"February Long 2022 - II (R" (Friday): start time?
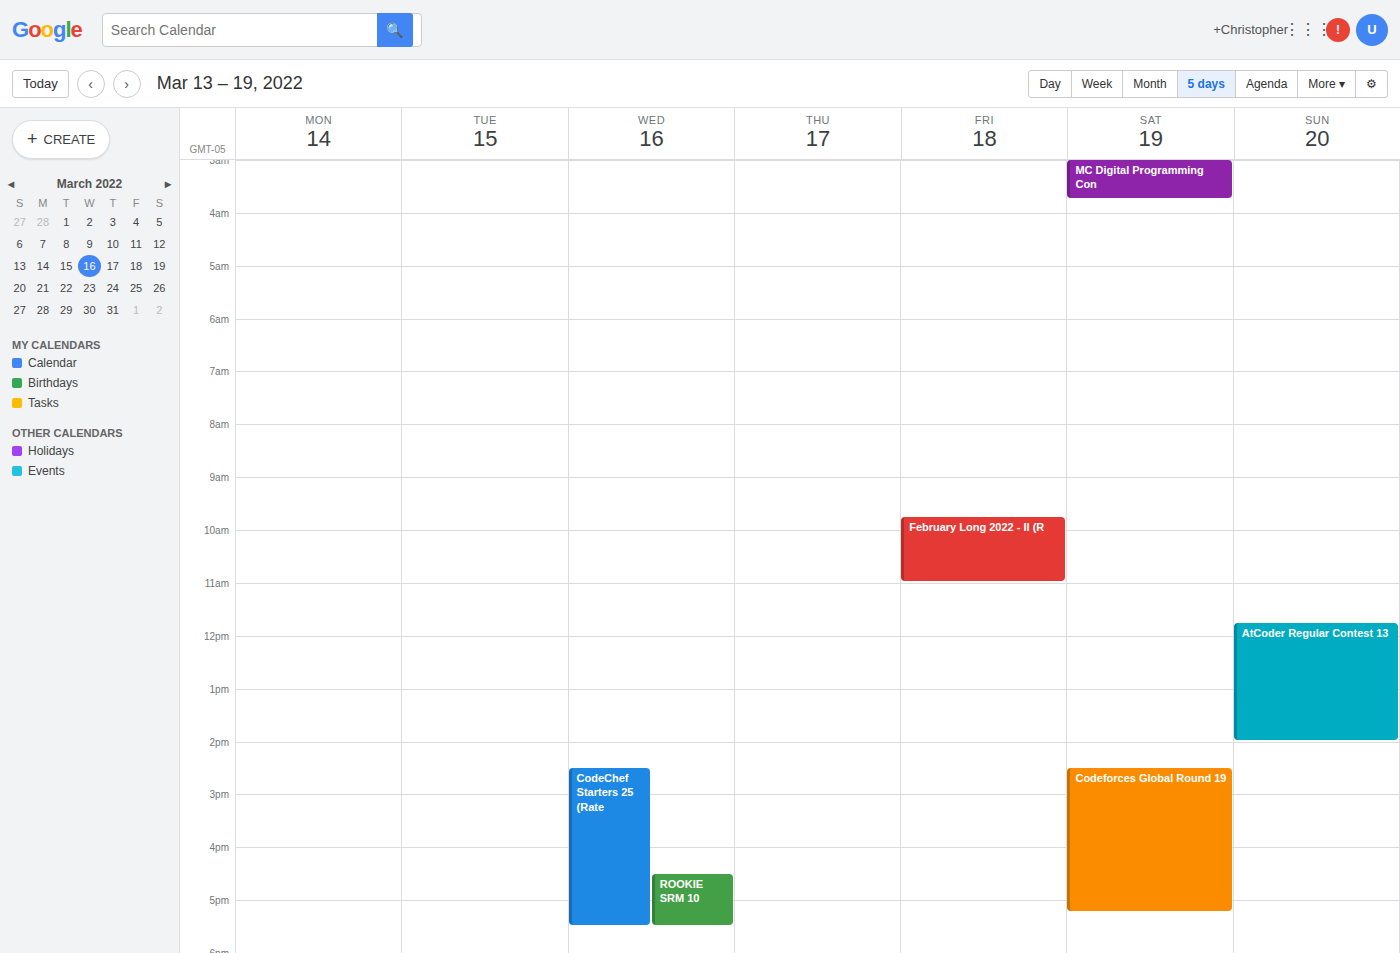
9:45 AM